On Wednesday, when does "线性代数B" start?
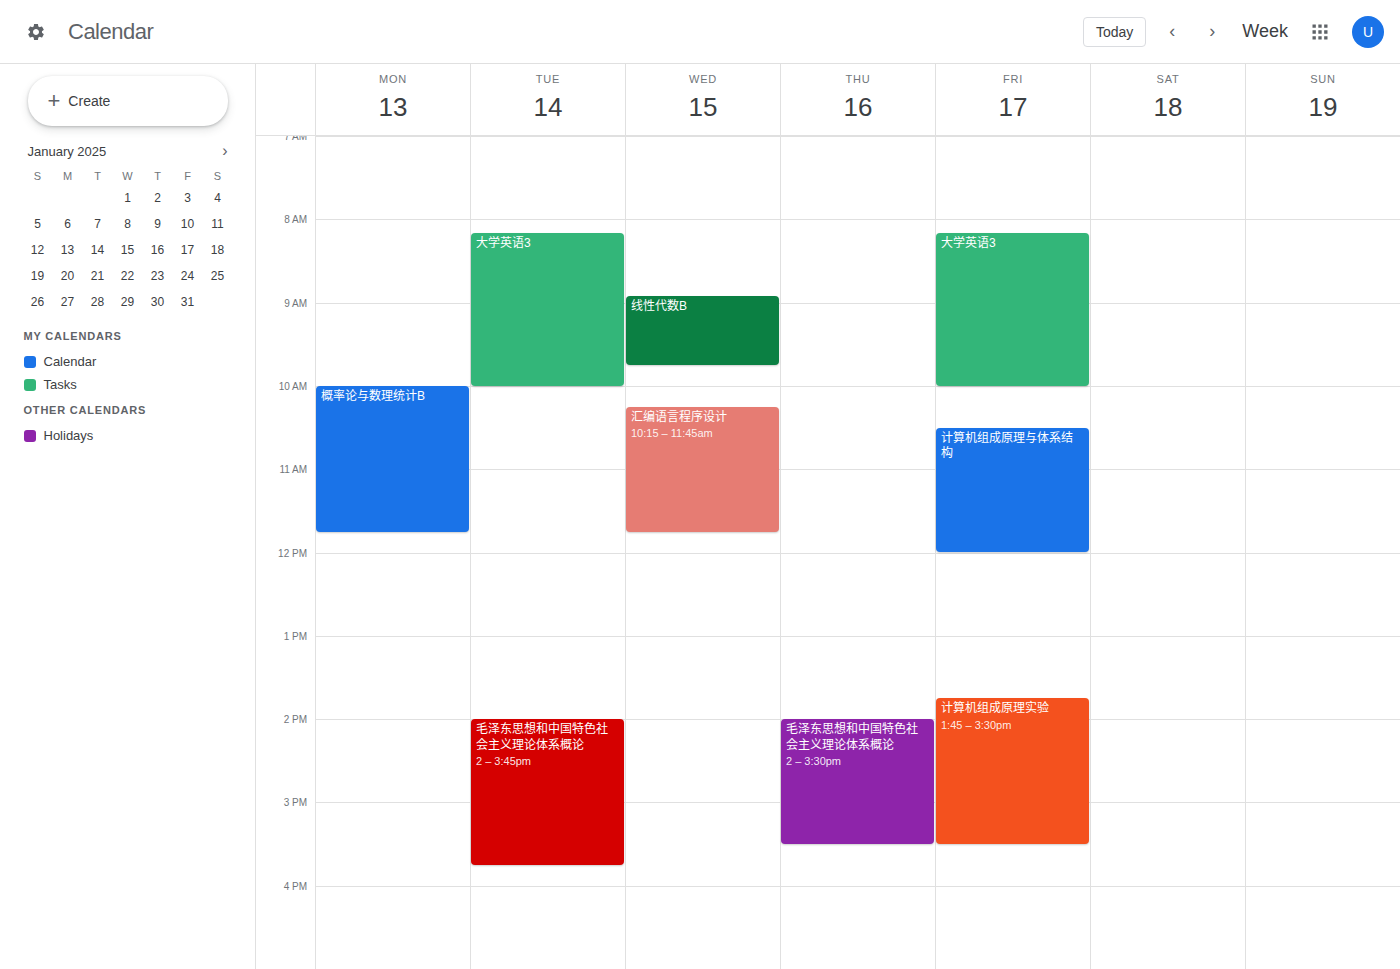
8:55 AM